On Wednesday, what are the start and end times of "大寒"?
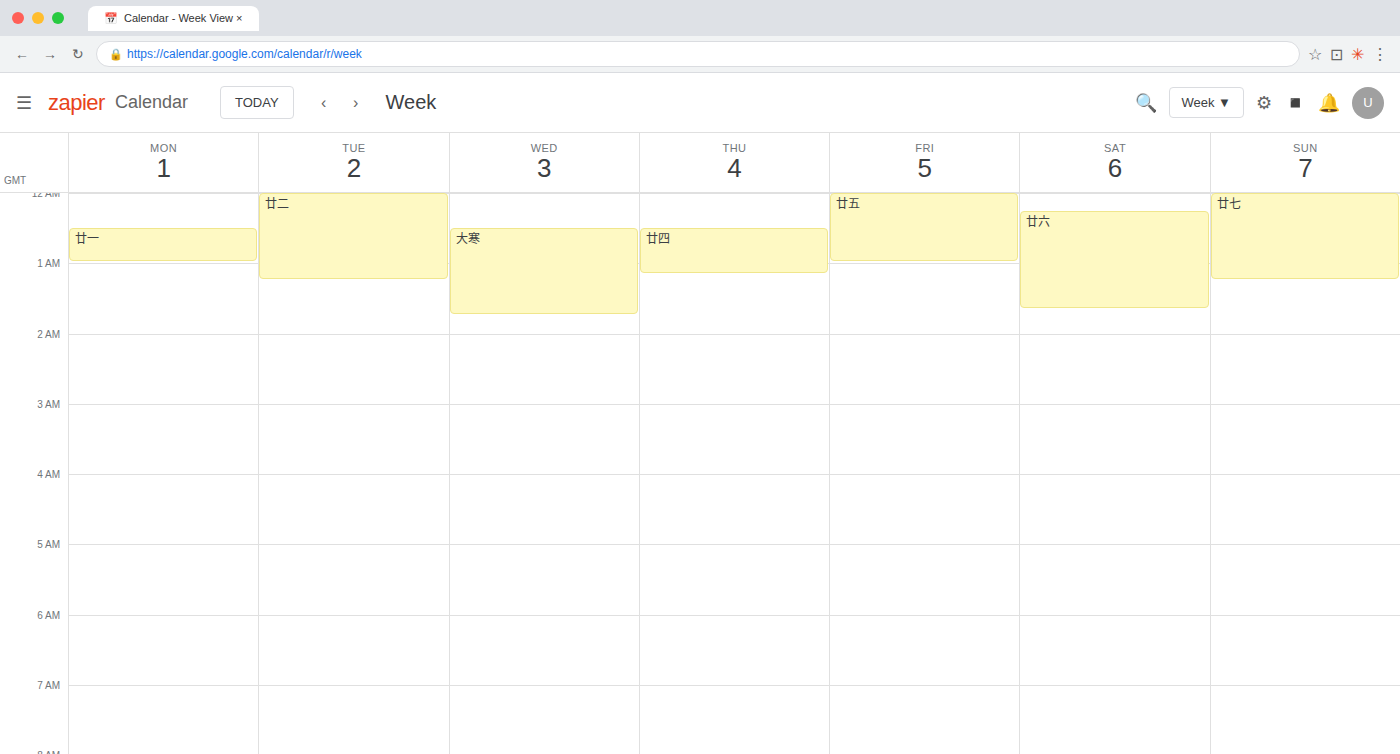
12:30 AM to 1:45 AM